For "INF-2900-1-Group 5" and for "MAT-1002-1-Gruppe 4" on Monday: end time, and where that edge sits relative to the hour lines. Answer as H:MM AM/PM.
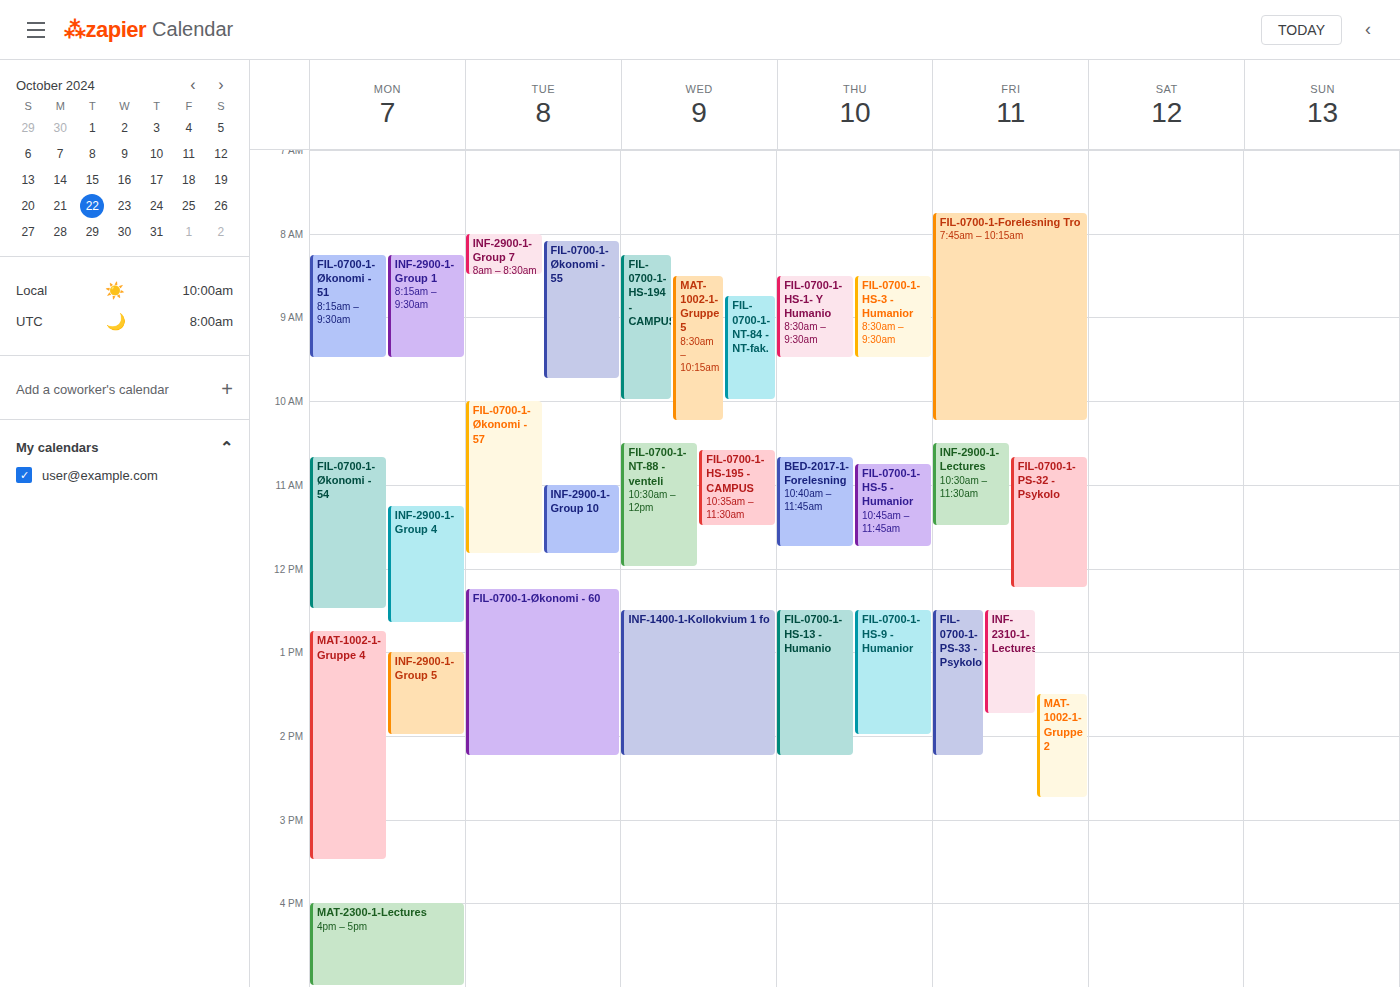
"INF-2900-1-Group 5": 2:00 PM, exactly on the 2 PM line. "MAT-1002-1-Gruppe 4": 3:30 PM, halfway between the 3 PM and 4 PM lines.